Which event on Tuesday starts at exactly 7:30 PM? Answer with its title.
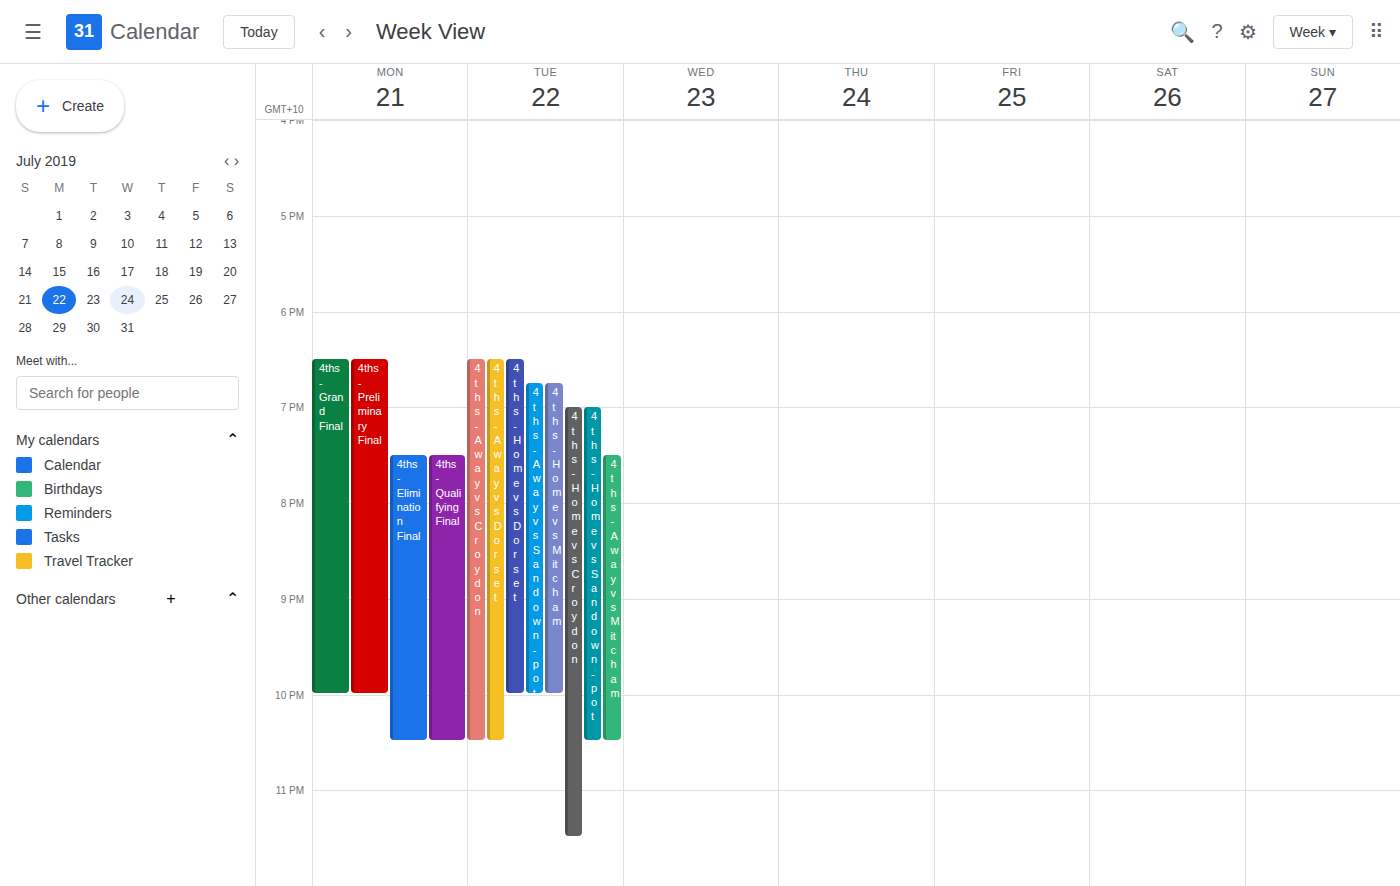
"4ths - Away vs Mitcham"